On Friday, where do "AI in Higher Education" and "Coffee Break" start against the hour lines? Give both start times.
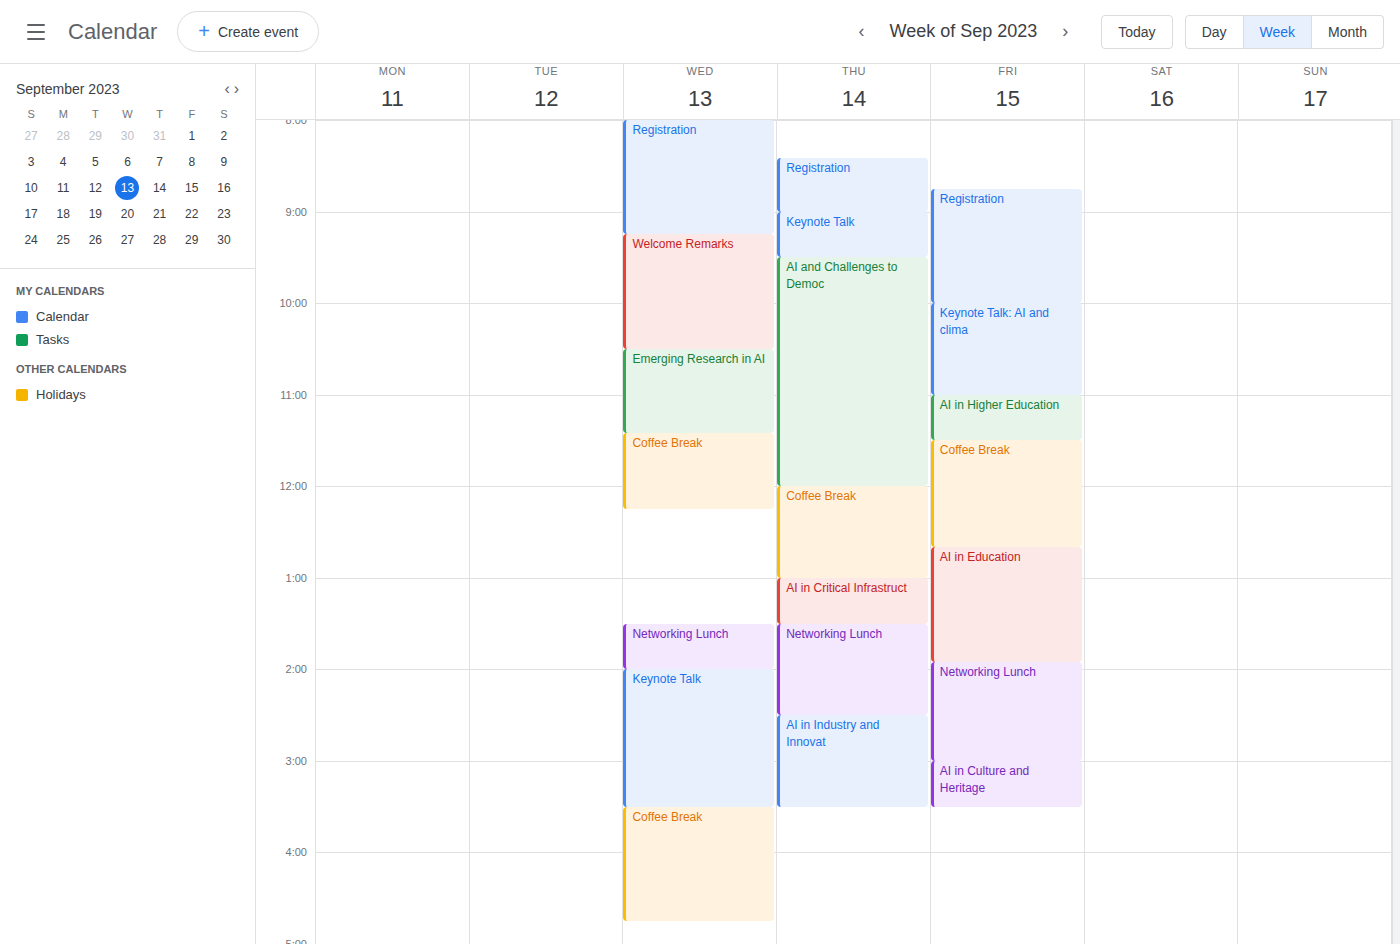
"AI in Higher Education": 11:00 AM, exactly on the 11 AM line. "Coffee Break": 11:30 AM, halfway between the 11 AM and 12 PM lines.